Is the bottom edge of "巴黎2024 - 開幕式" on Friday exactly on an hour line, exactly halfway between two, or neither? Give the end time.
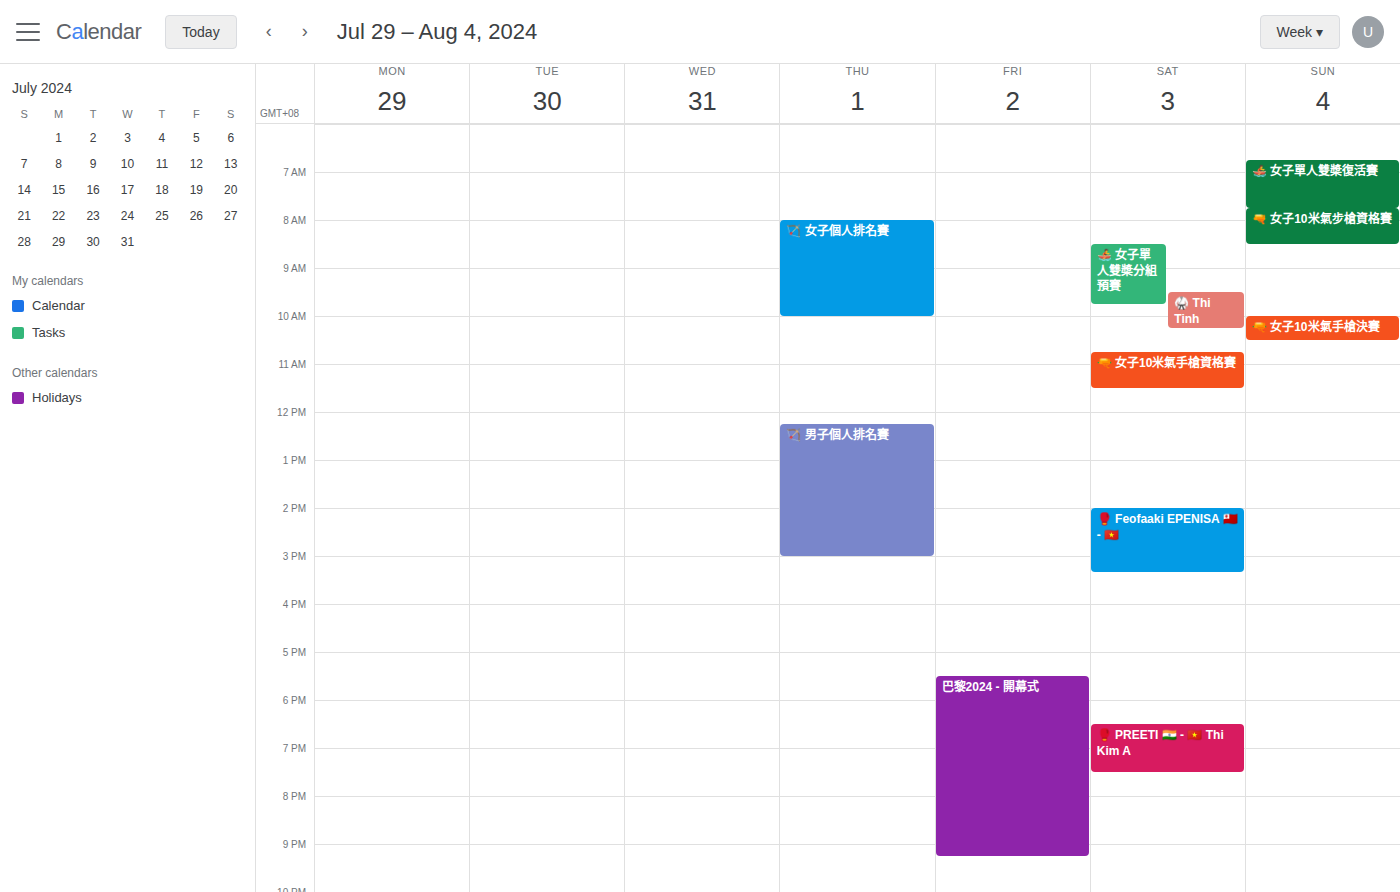
21:15 -- neither: a quarter of the way from the 21:00 line to the 22:00 line.